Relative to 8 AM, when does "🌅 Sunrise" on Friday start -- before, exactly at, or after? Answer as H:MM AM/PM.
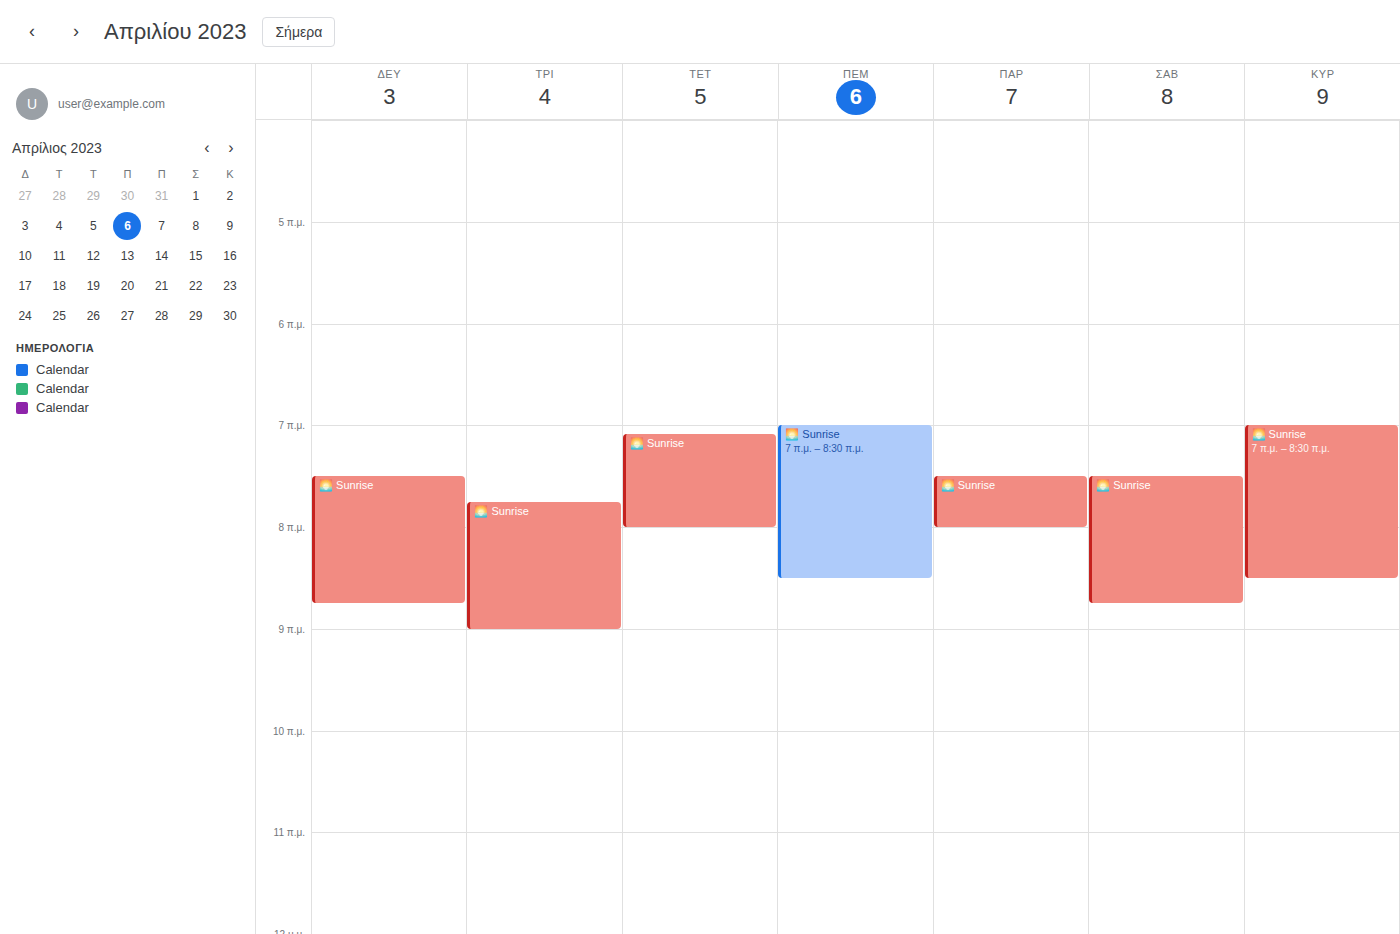
7:30 AM -- before 8 AM, 30 minutes above the 8 AM line.